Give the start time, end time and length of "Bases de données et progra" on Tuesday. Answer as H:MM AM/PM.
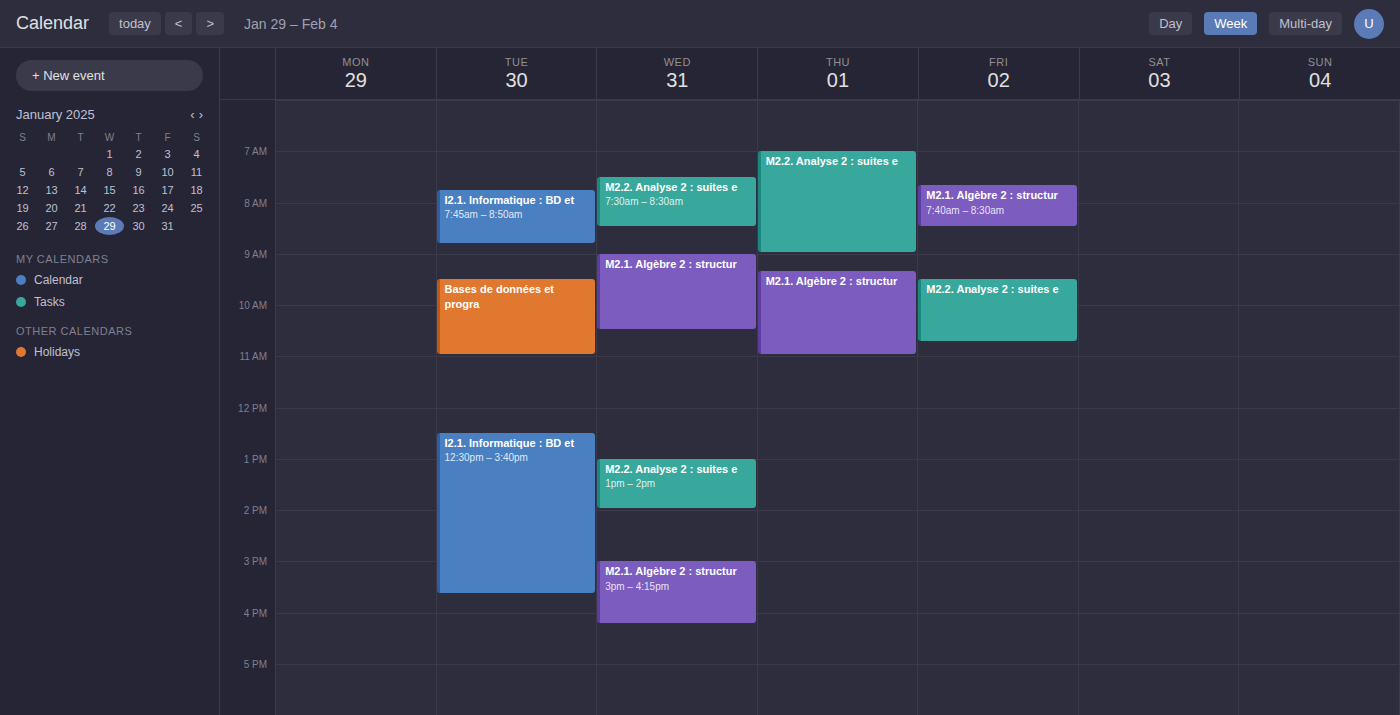
9:30 AM to 11:00 AM, 1 hour 30 minutes